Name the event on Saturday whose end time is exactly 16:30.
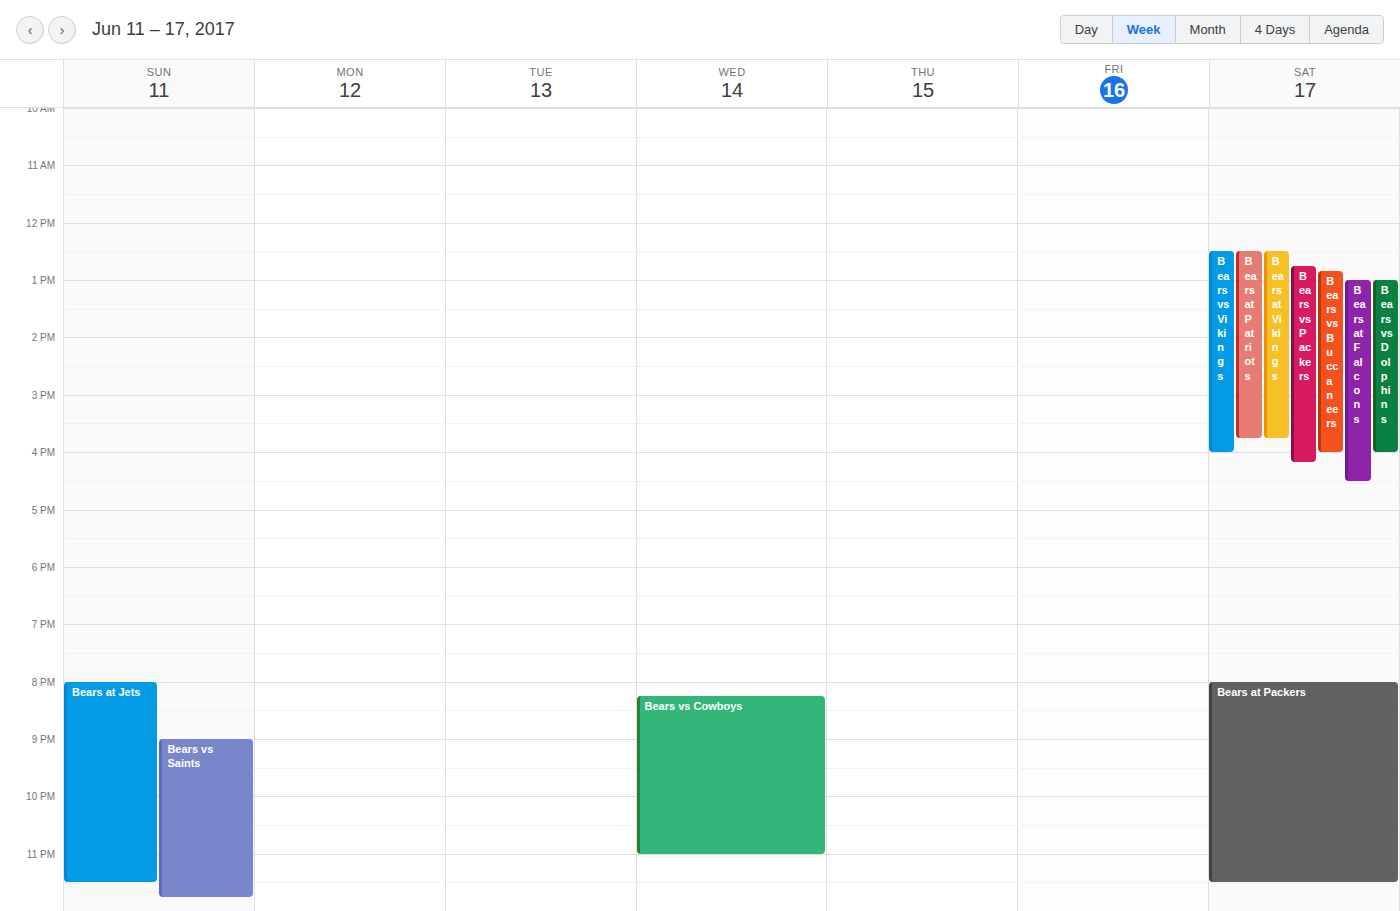
"Bears at Falcons"